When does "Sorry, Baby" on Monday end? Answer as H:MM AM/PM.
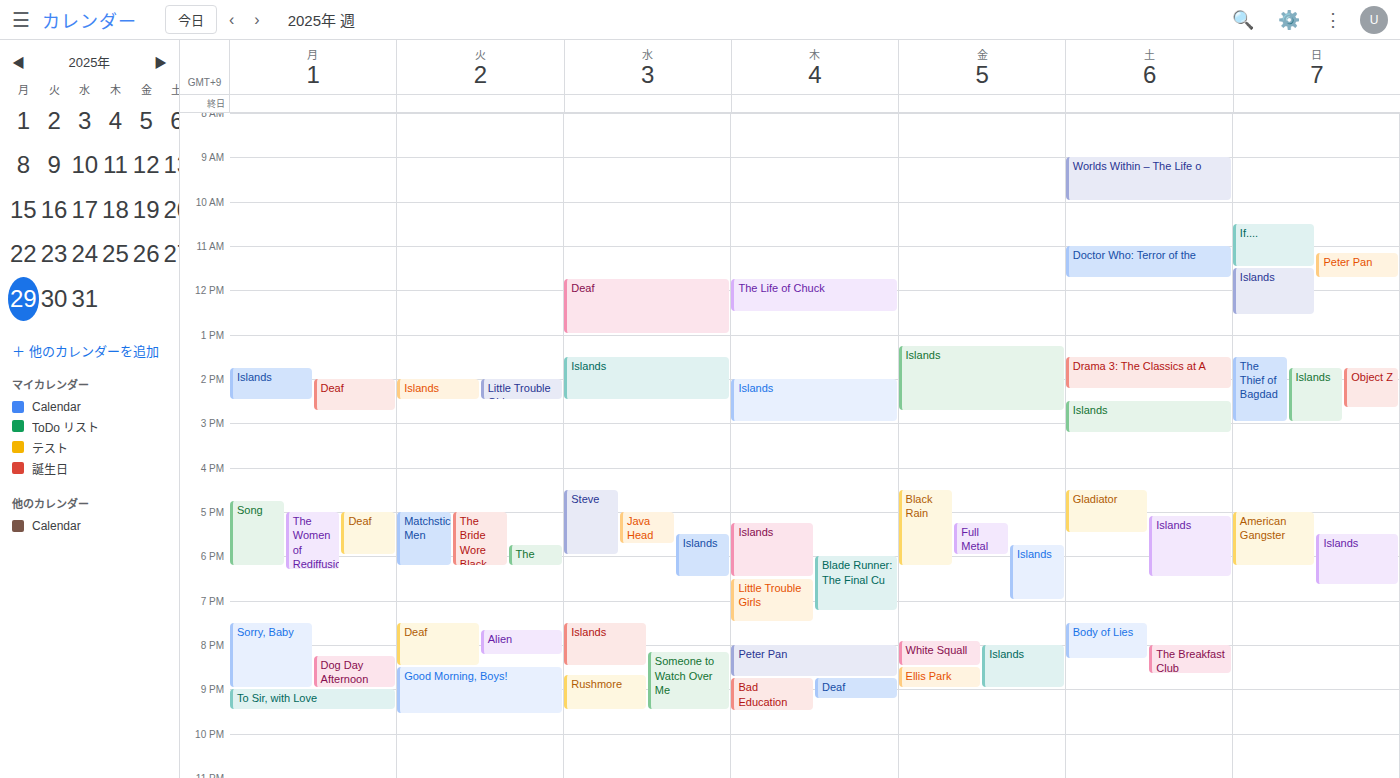
9:00 PM